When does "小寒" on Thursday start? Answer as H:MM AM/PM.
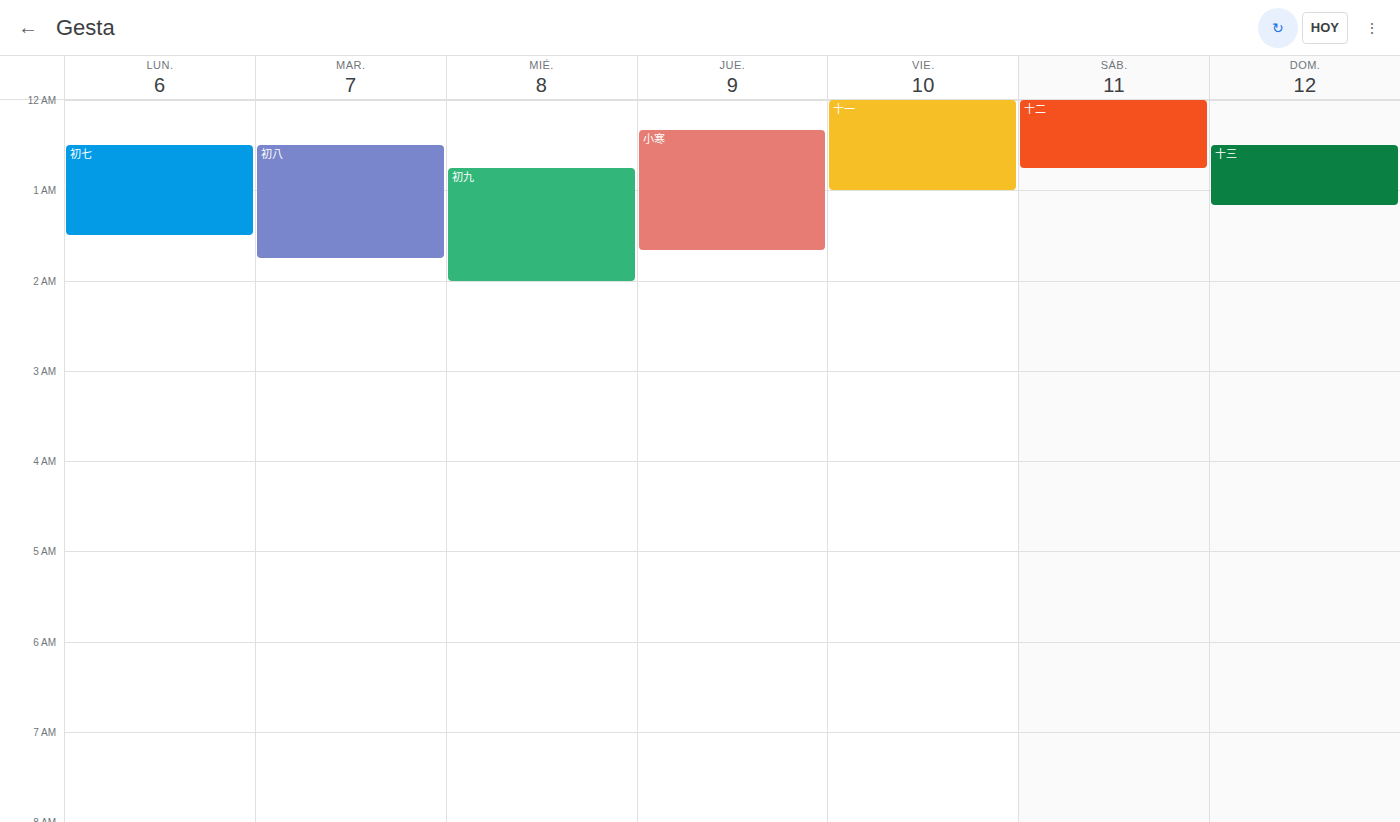
12:20 AM